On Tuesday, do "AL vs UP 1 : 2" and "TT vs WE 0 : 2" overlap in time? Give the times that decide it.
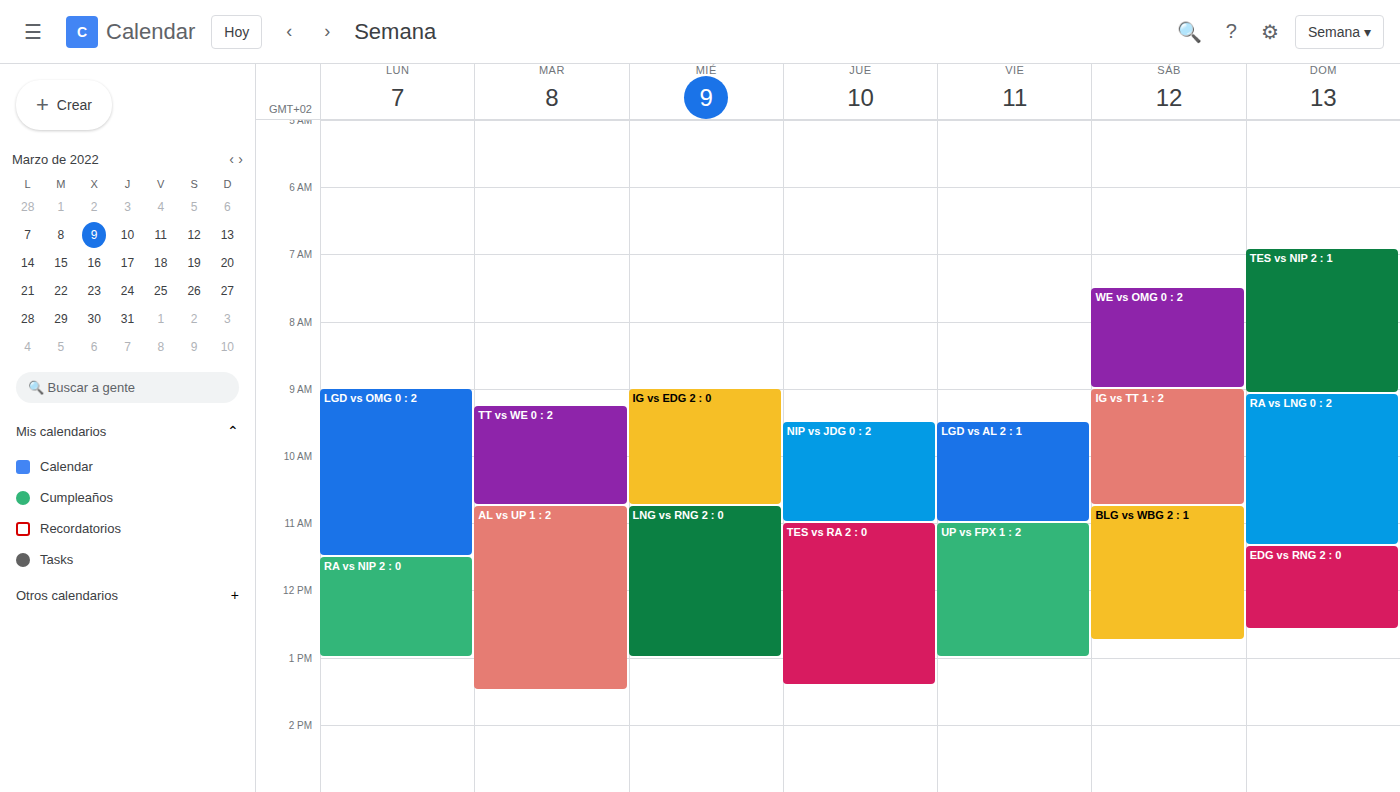
"TT vs WE 0 : 2" ends at 10:45 AM, exactly when "AL vs UP 1 : 2" starts -- they touch but do not overlap.